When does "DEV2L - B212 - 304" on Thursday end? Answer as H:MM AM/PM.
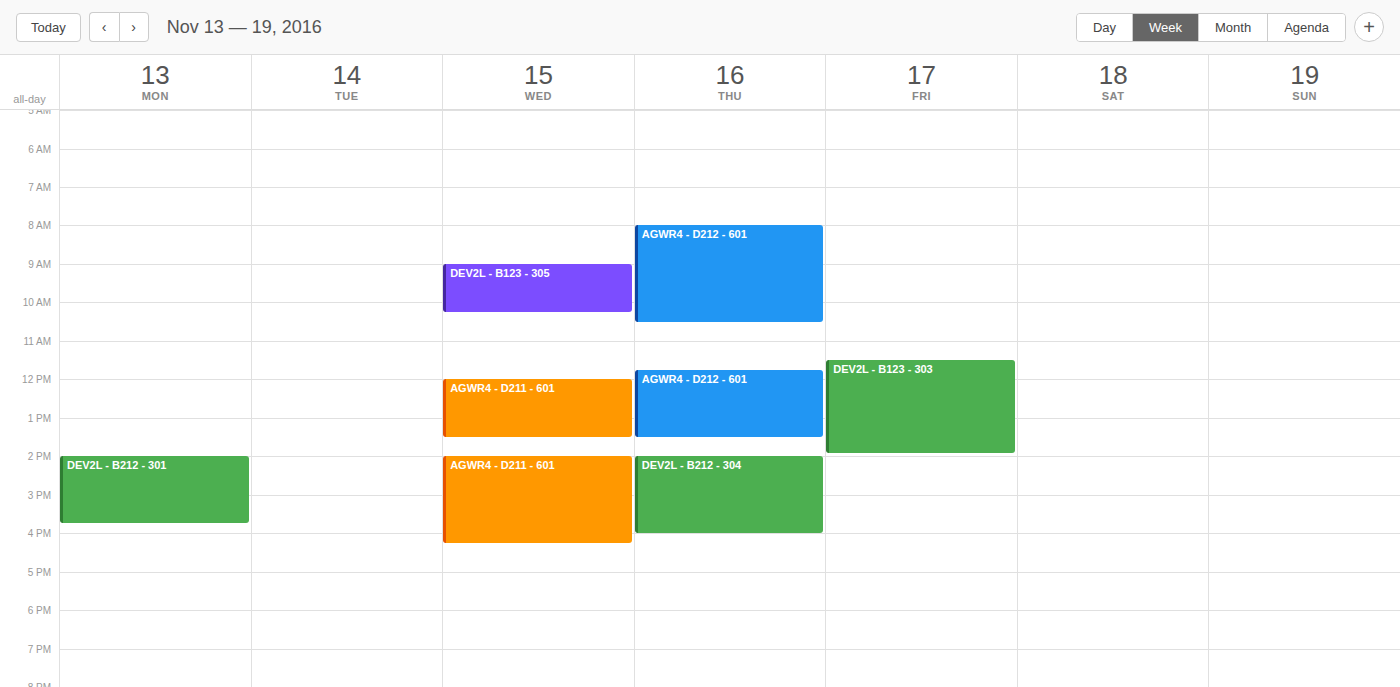
4:00 PM